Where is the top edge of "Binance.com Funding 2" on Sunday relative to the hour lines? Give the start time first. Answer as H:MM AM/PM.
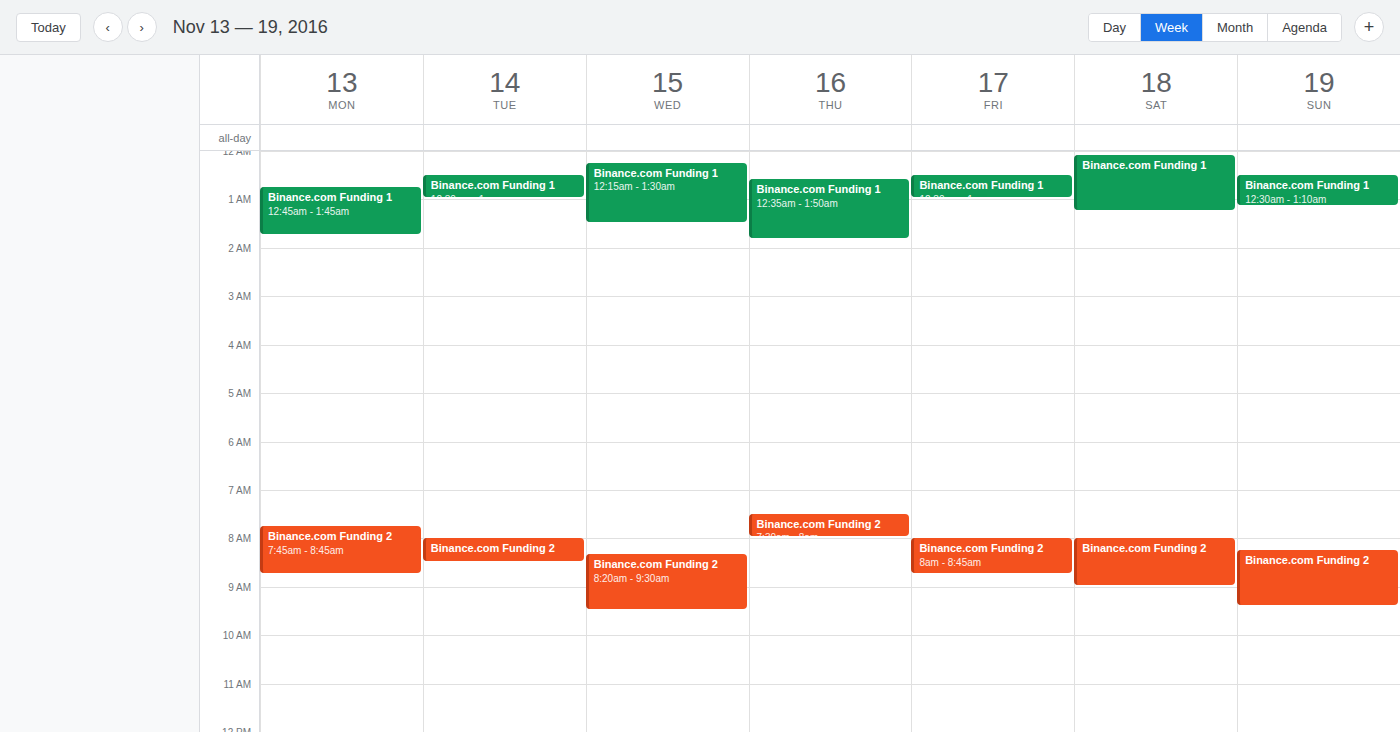
8:15 AM -- neither: a quarter of the way from the 8 AM line to the 9 AM line.